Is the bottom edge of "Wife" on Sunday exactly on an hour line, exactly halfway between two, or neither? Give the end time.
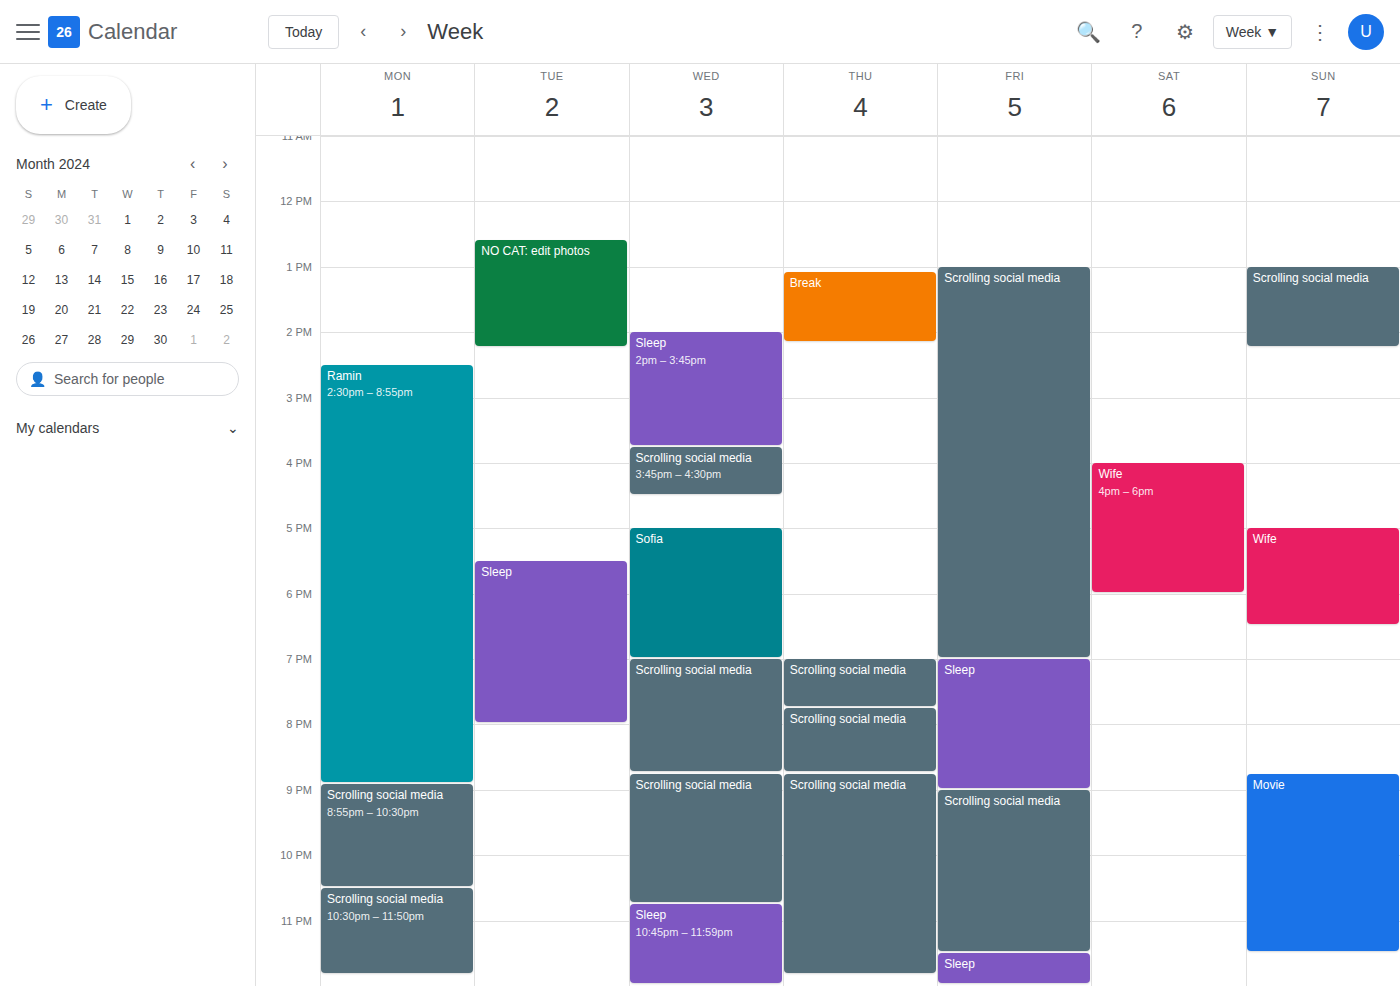
6:30 PM -- halfway between the 6 PM and 7 PM lines.